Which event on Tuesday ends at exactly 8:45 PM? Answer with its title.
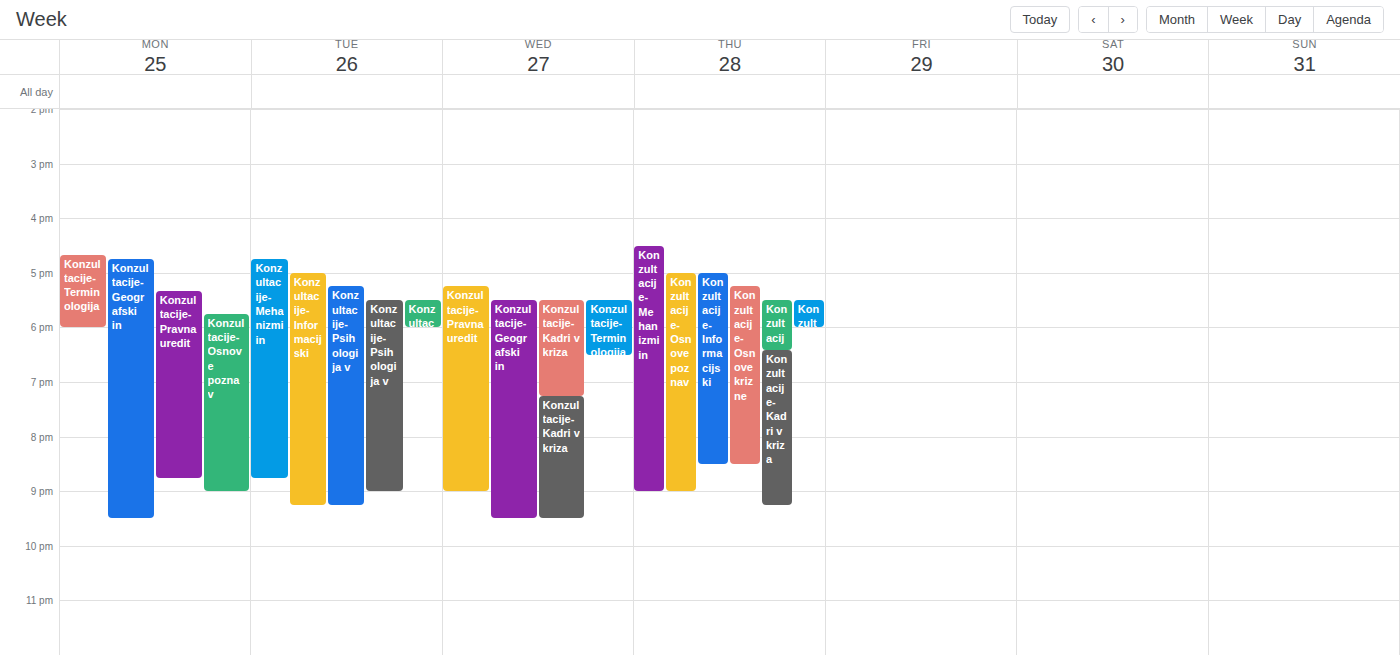
"Konzultacije-Mehanizmi in"